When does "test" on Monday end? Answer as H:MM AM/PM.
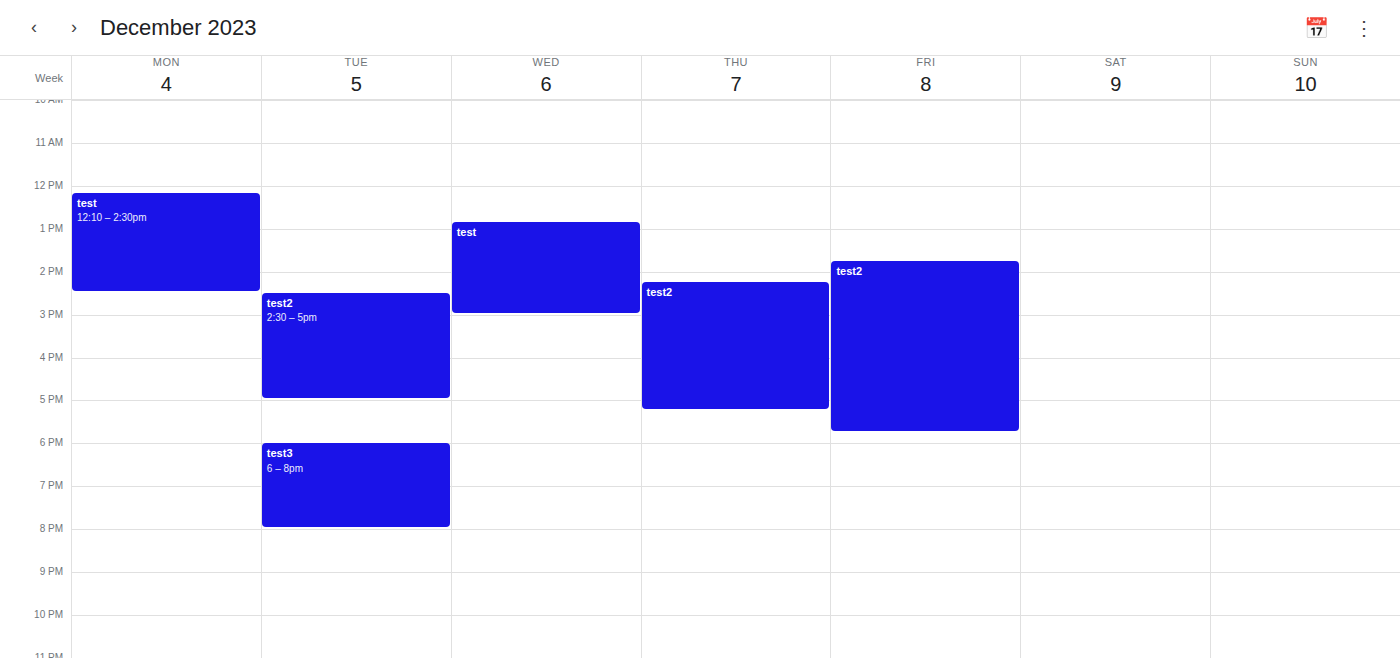
2:30 PM